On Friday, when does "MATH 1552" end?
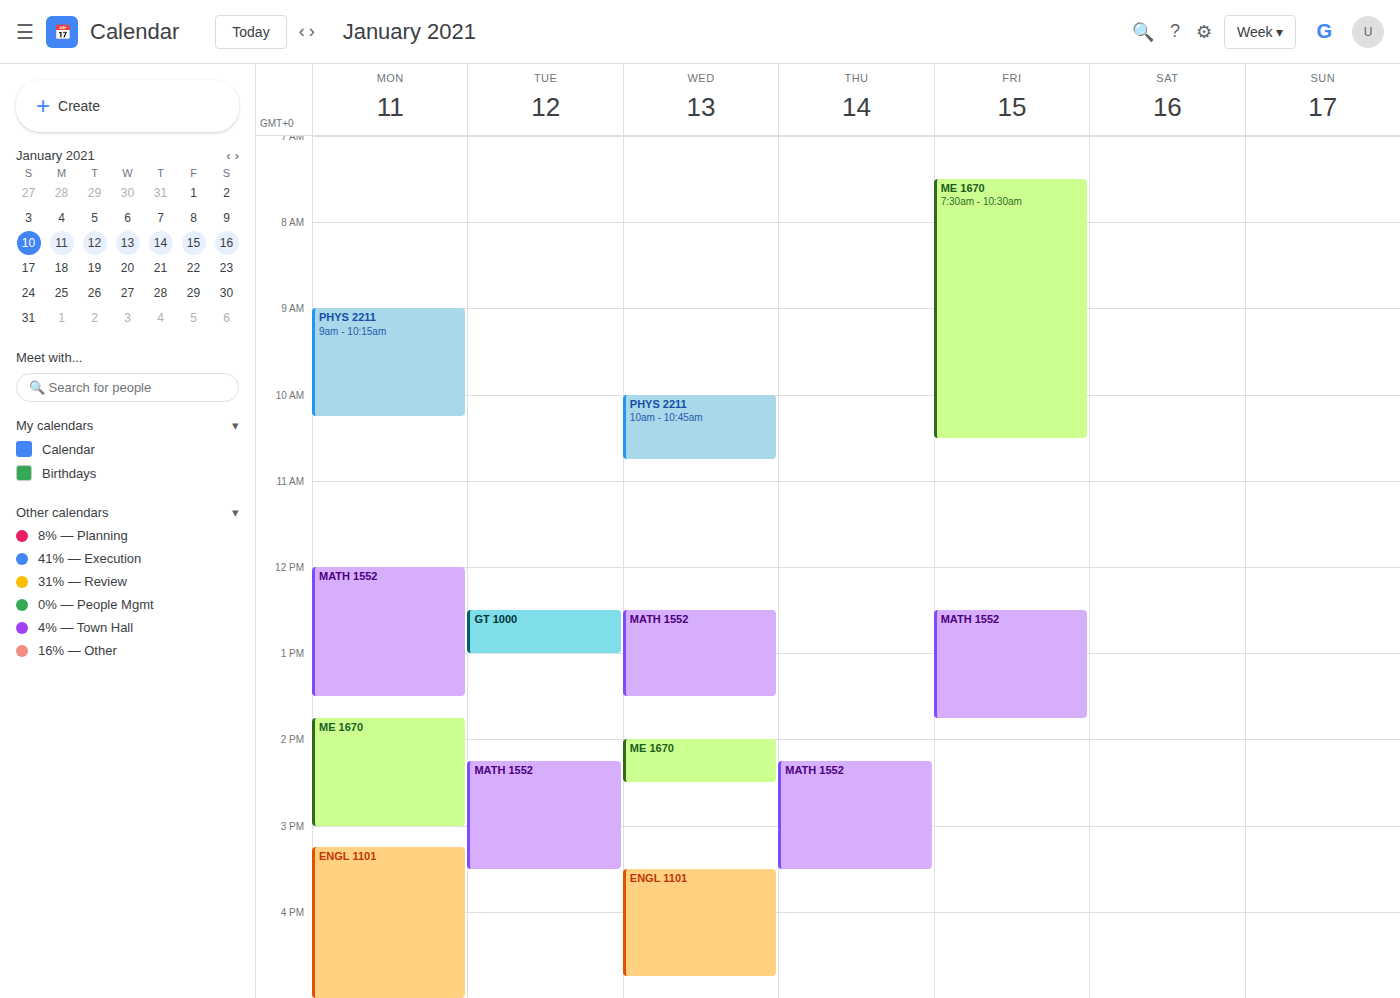
1:45 PM